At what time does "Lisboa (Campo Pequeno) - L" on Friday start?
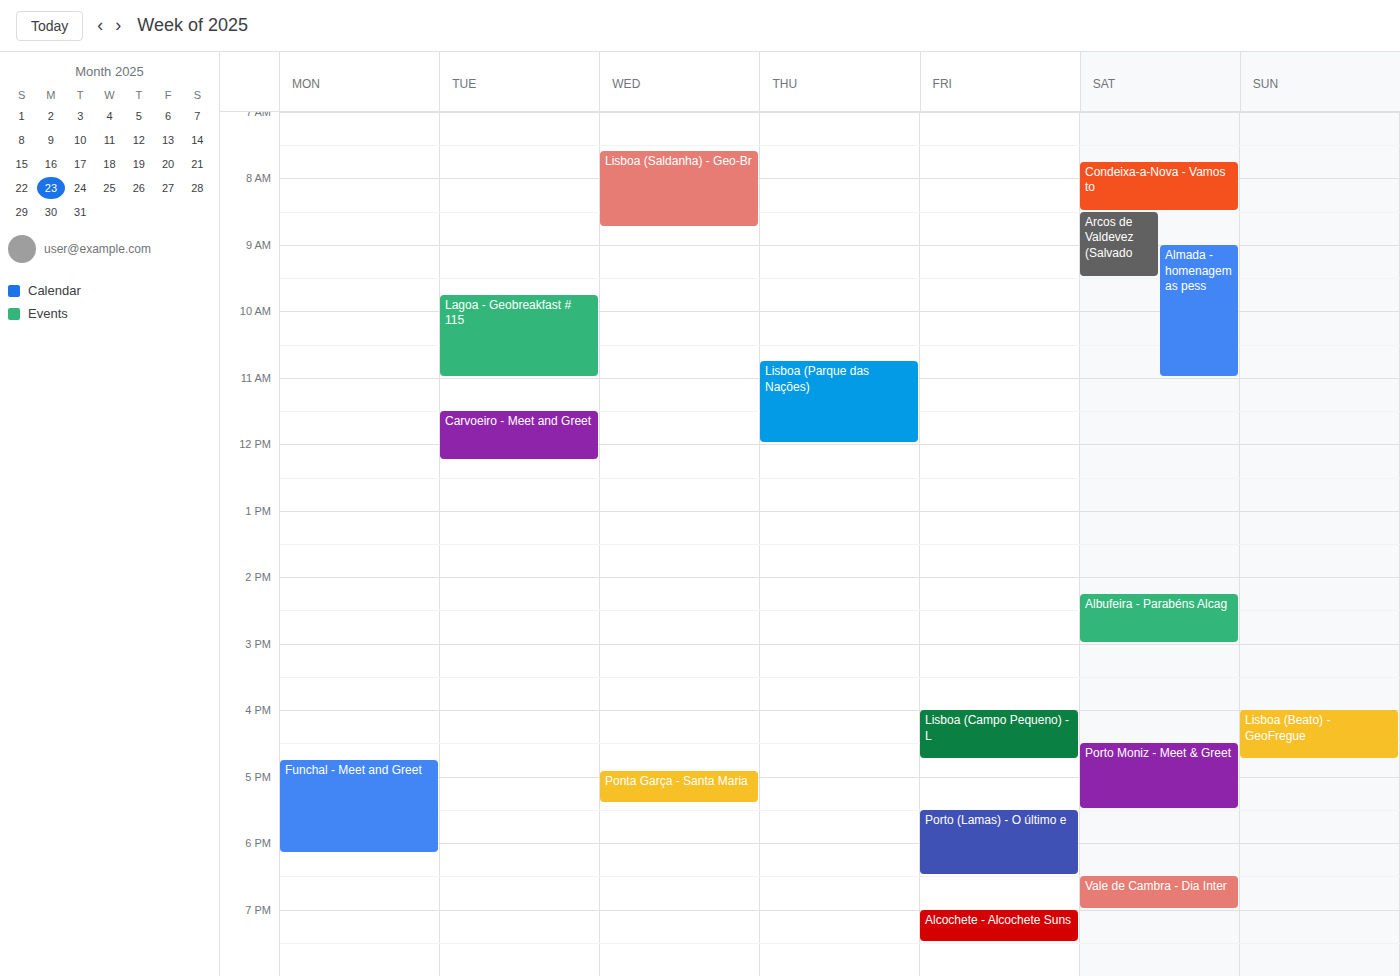
4:00 PM